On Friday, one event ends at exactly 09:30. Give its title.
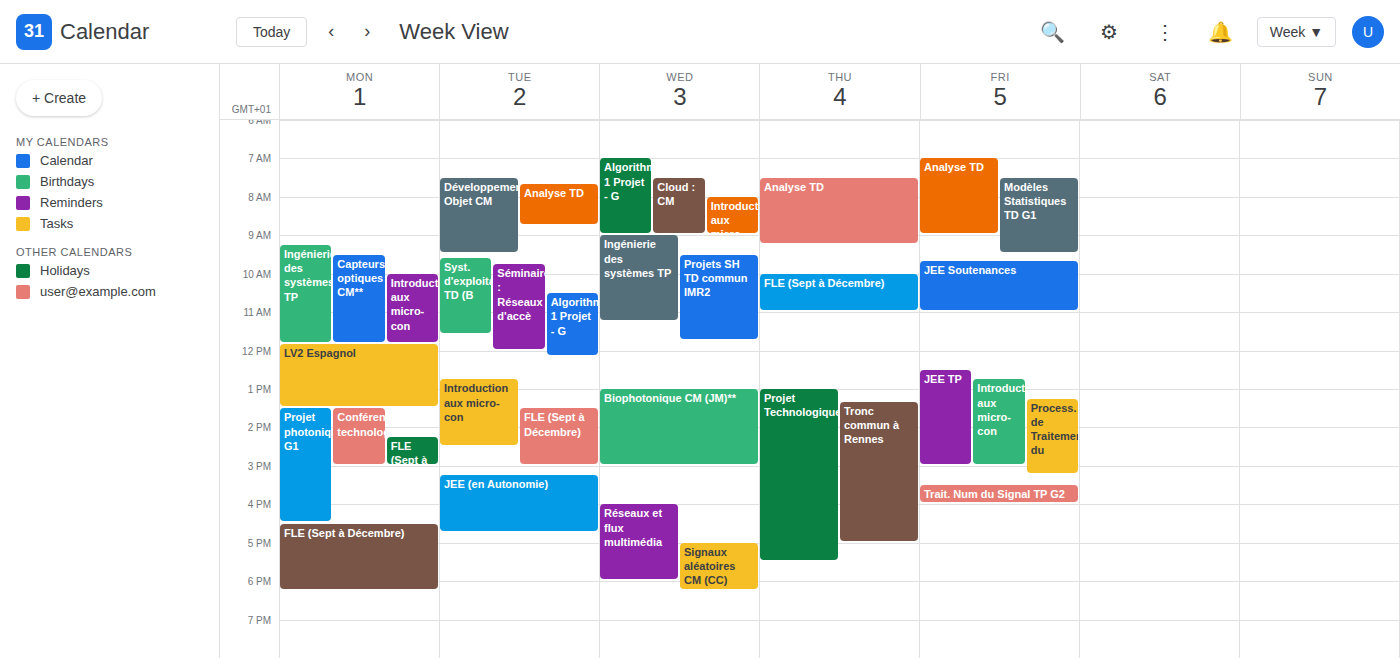
"Modèles Statistiques TD G1"